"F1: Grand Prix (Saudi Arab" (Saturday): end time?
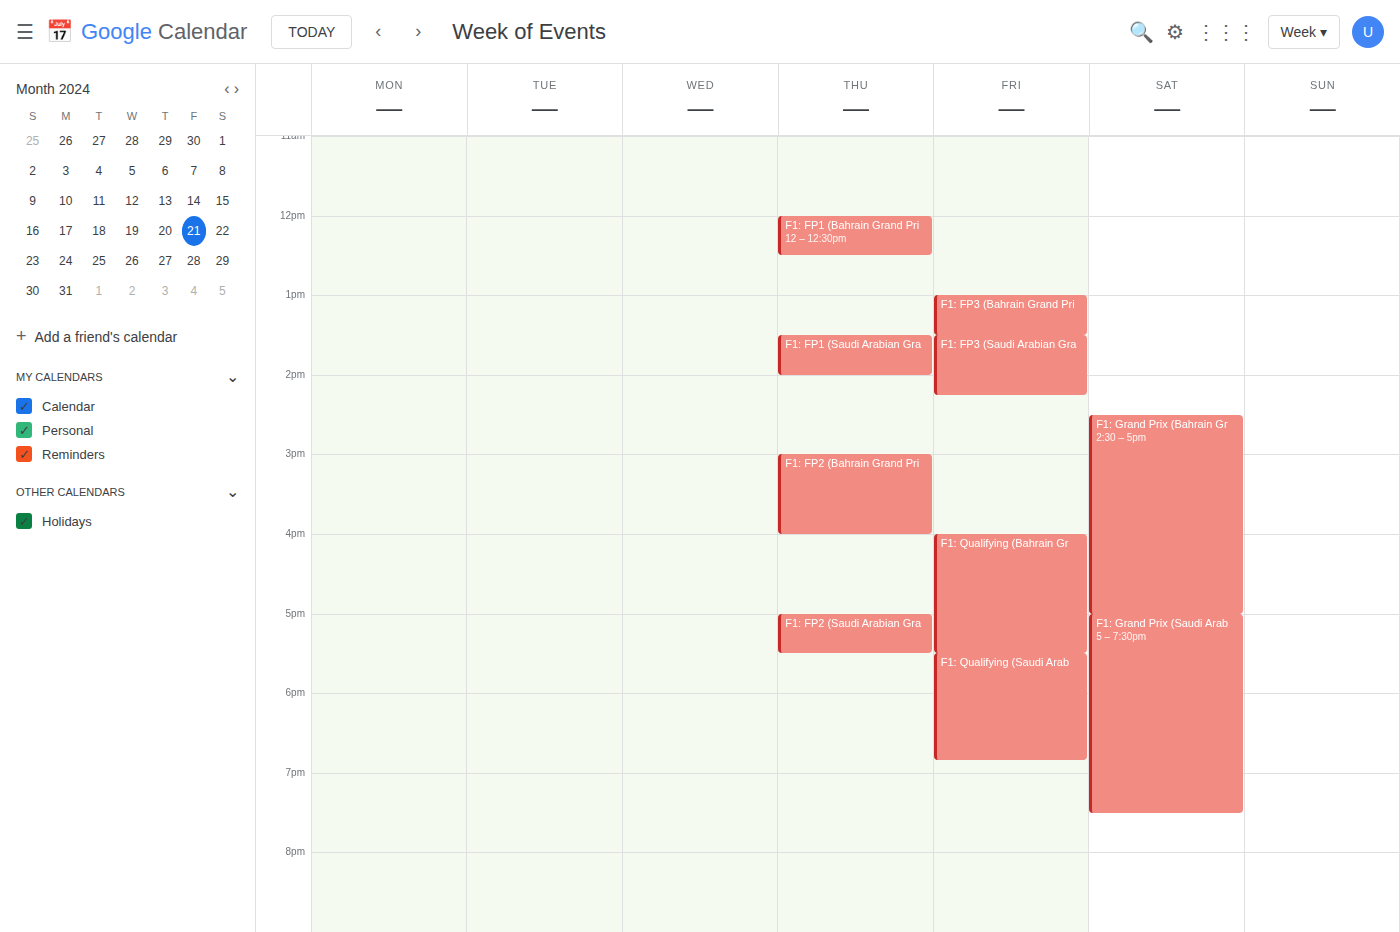
7:30 PM